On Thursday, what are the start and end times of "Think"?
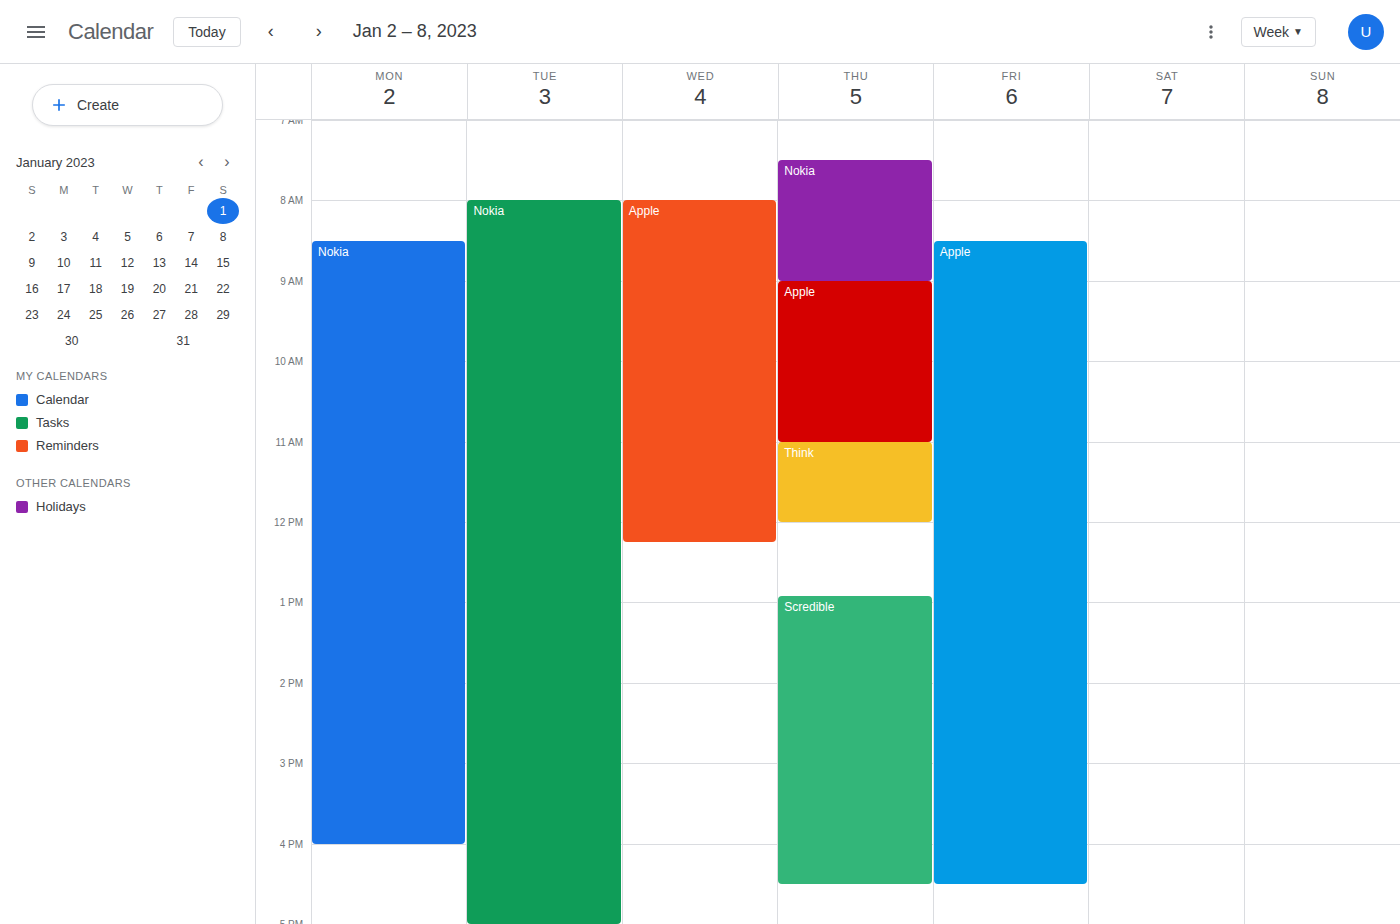
11:00 to 12:00